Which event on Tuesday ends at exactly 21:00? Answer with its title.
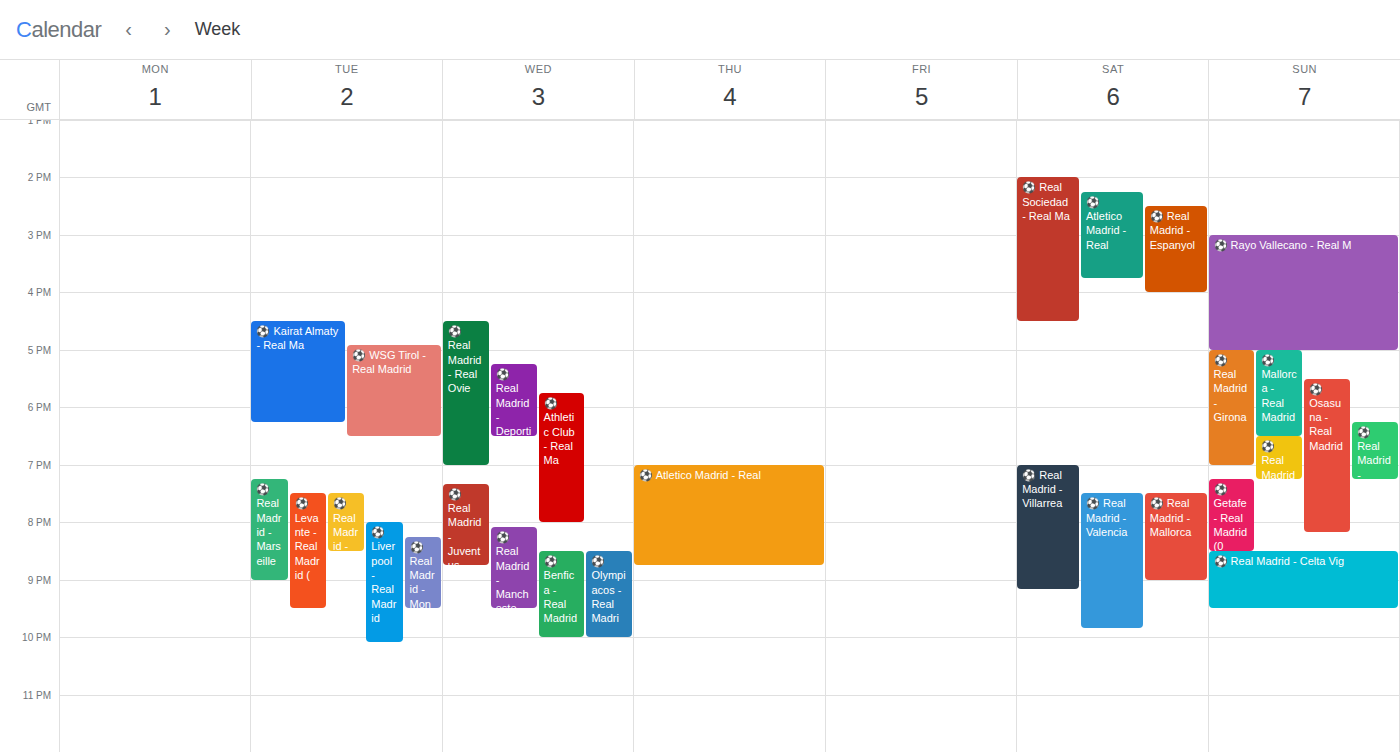
"⚽️ Real Madrid - Marseille"